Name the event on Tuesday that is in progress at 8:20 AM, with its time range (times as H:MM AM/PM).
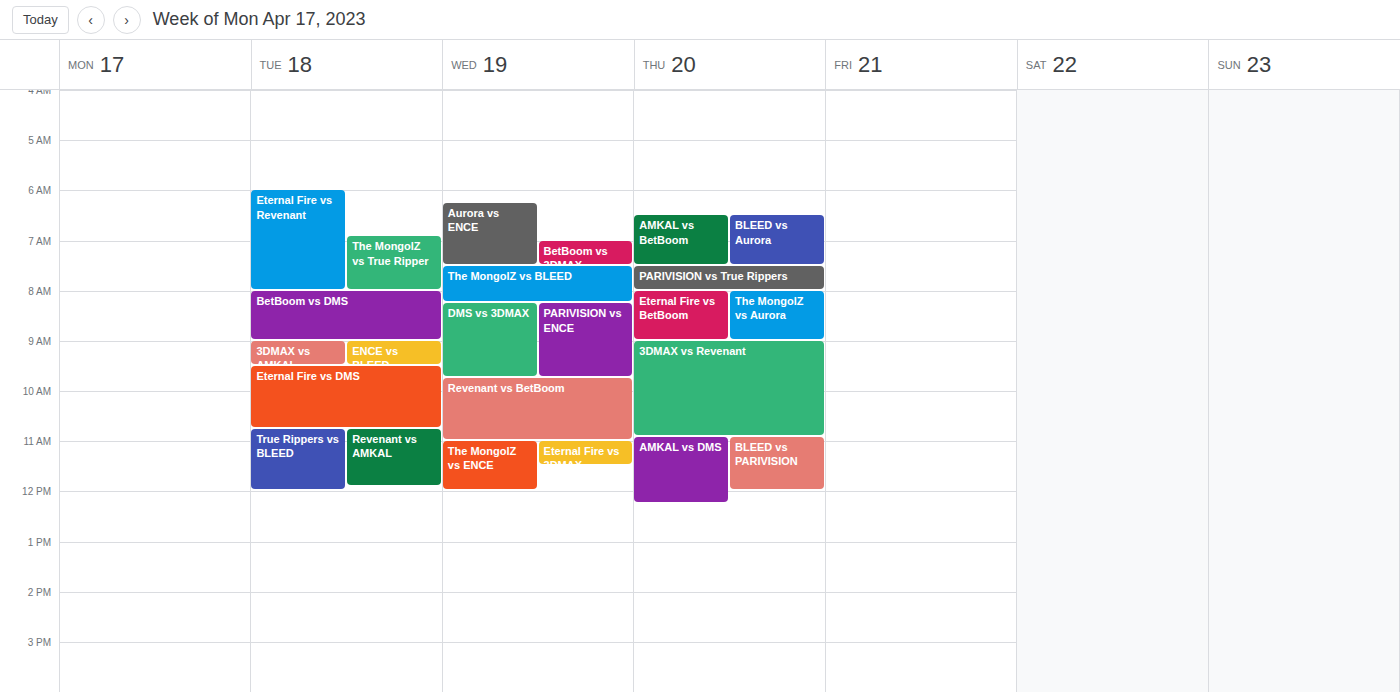
"BetBoom vs DMS", 8:00 AM to 9:00 AM